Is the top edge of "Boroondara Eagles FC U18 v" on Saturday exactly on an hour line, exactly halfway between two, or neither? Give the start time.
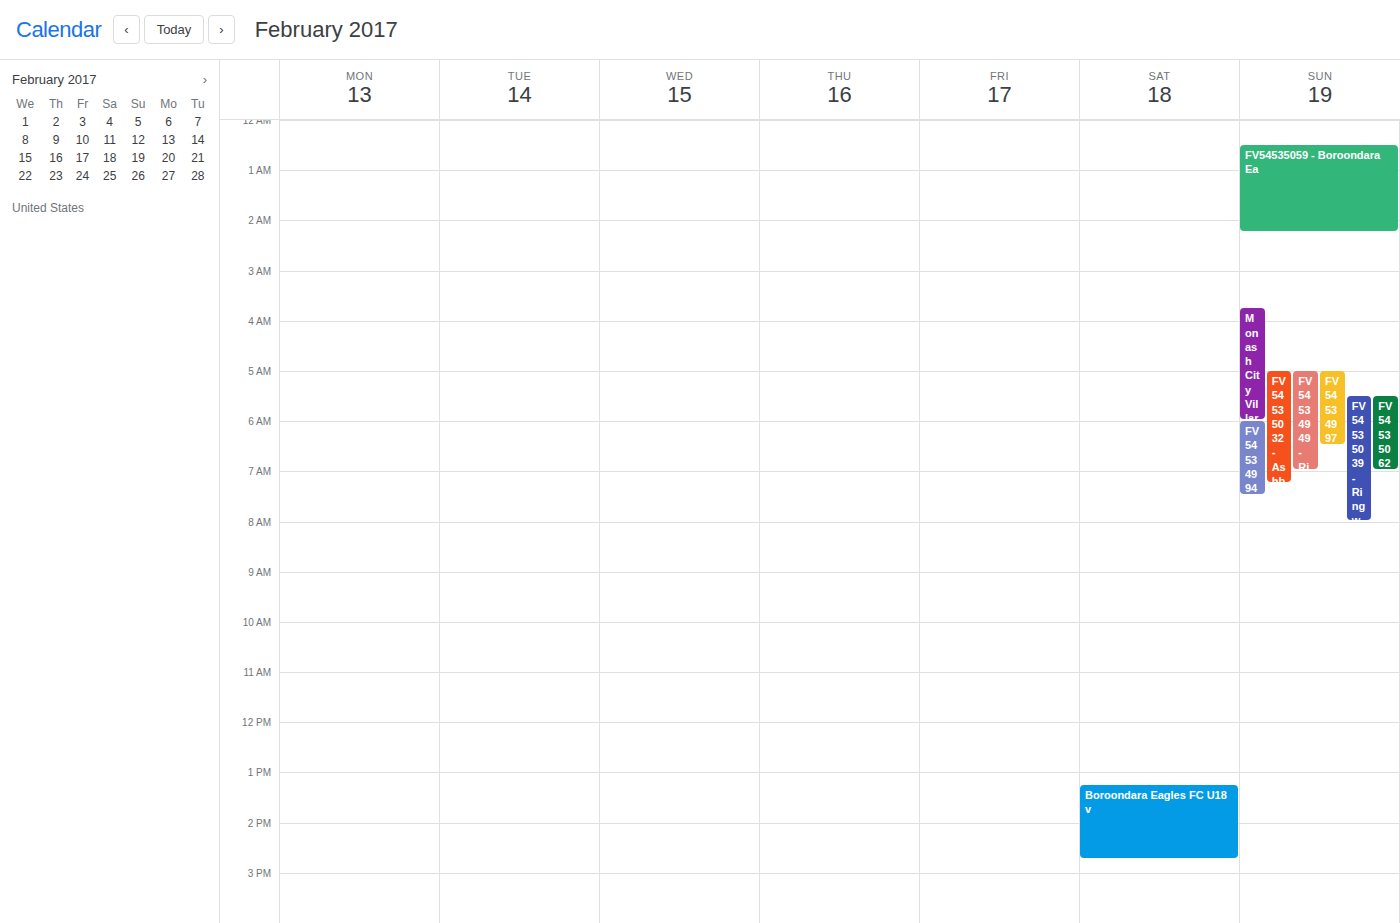
1:15 PM -- neither: a quarter of the way from the 1 PM line to the 2 PM line.